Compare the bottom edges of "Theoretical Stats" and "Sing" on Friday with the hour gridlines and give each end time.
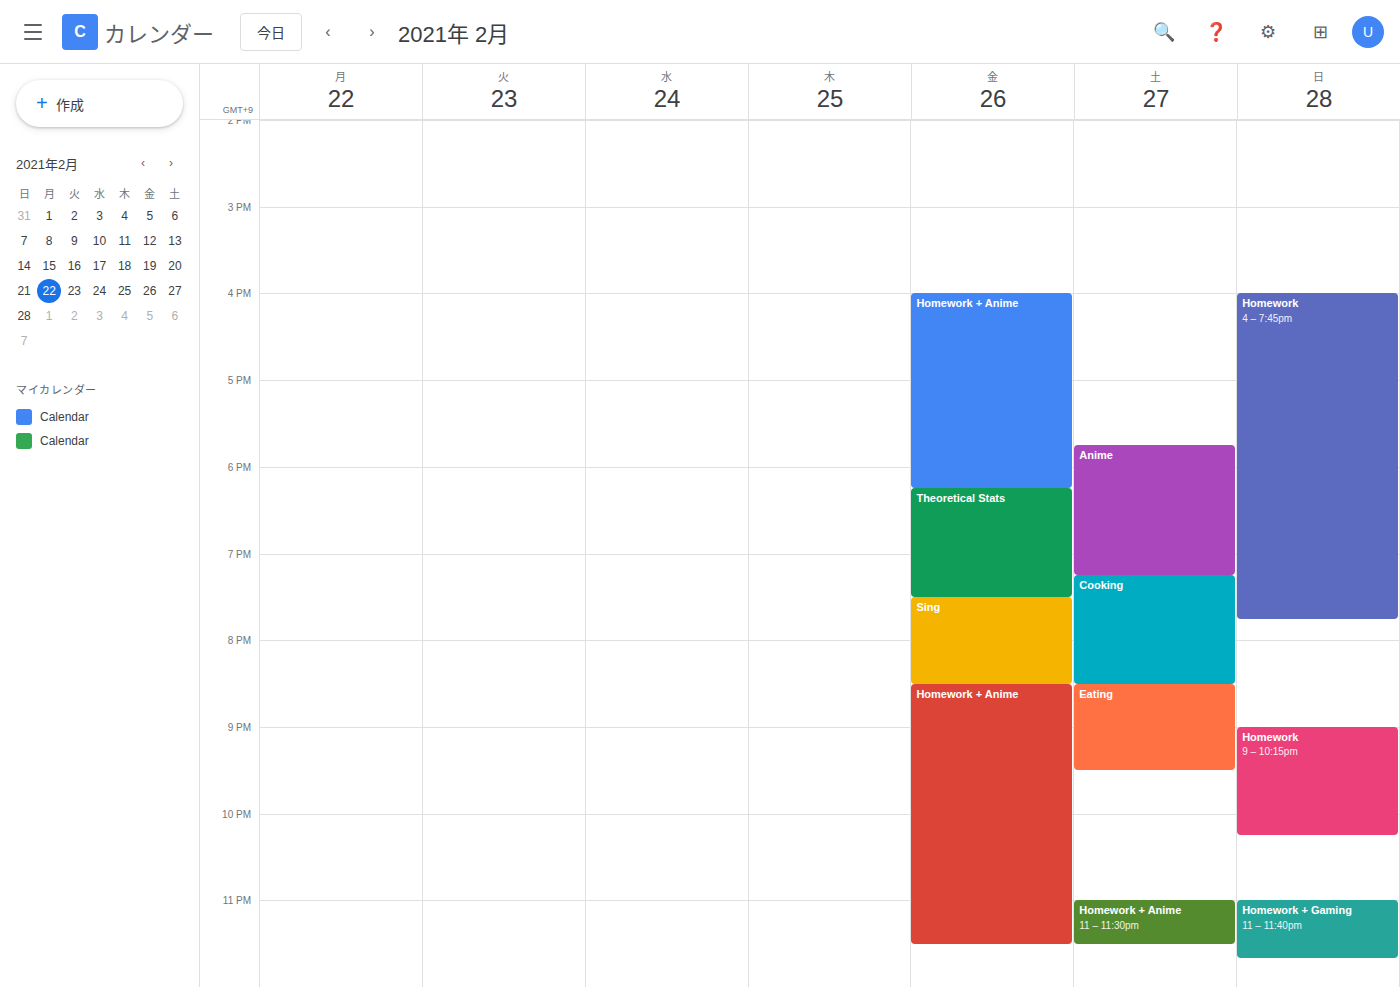
"Theoretical Stats": 7:30 PM, halfway between the 7 PM and 8 PM lines. "Sing": 8:30 PM, halfway between the 8 PM and 9 PM lines.